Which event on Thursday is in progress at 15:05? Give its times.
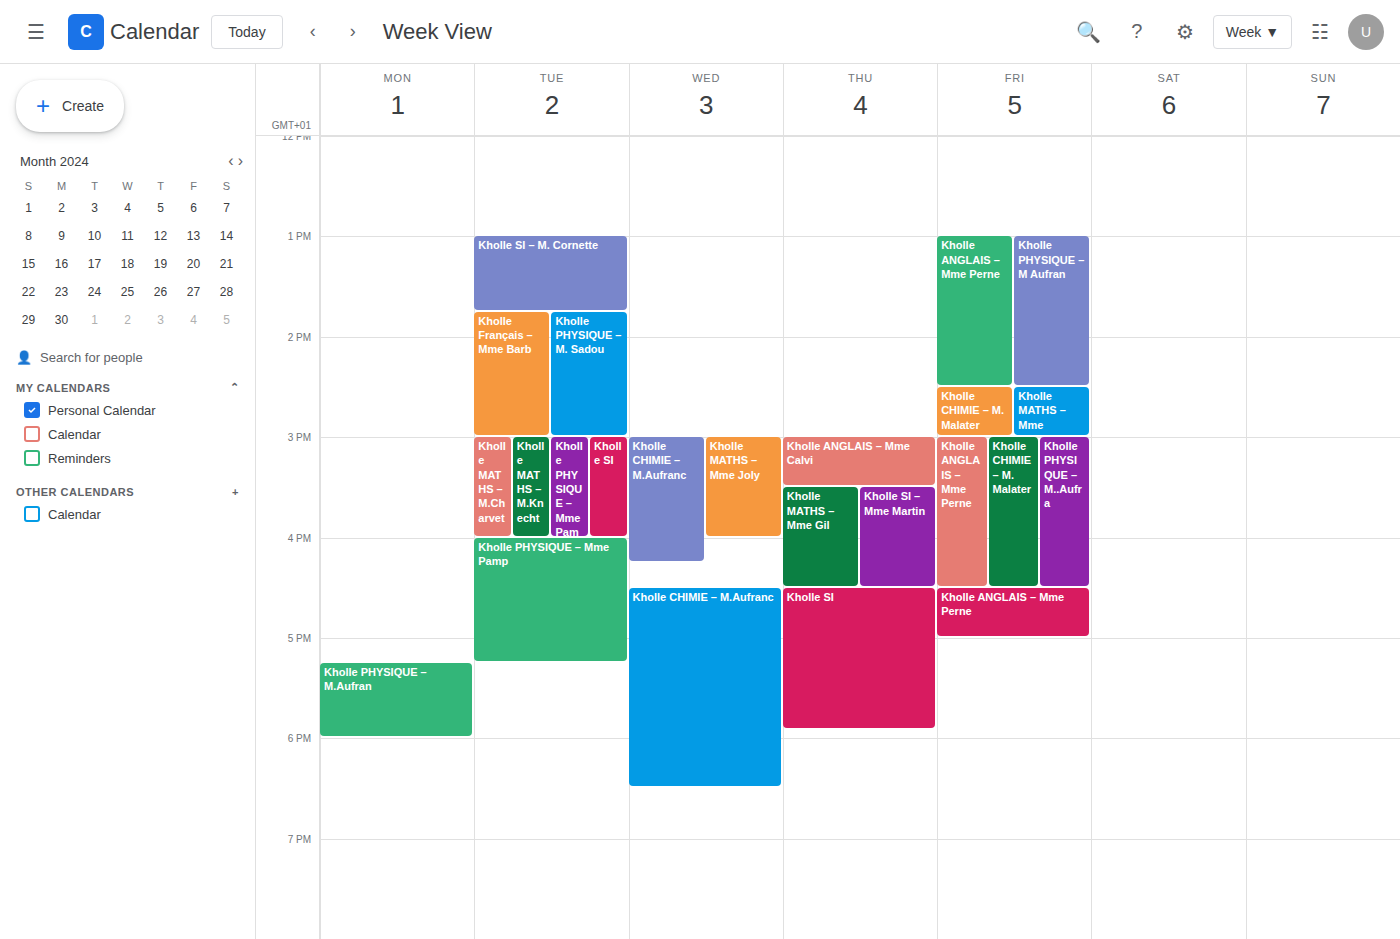
"Kholle ANGLAIS – Mme Calvi", 15:00 to 15:30